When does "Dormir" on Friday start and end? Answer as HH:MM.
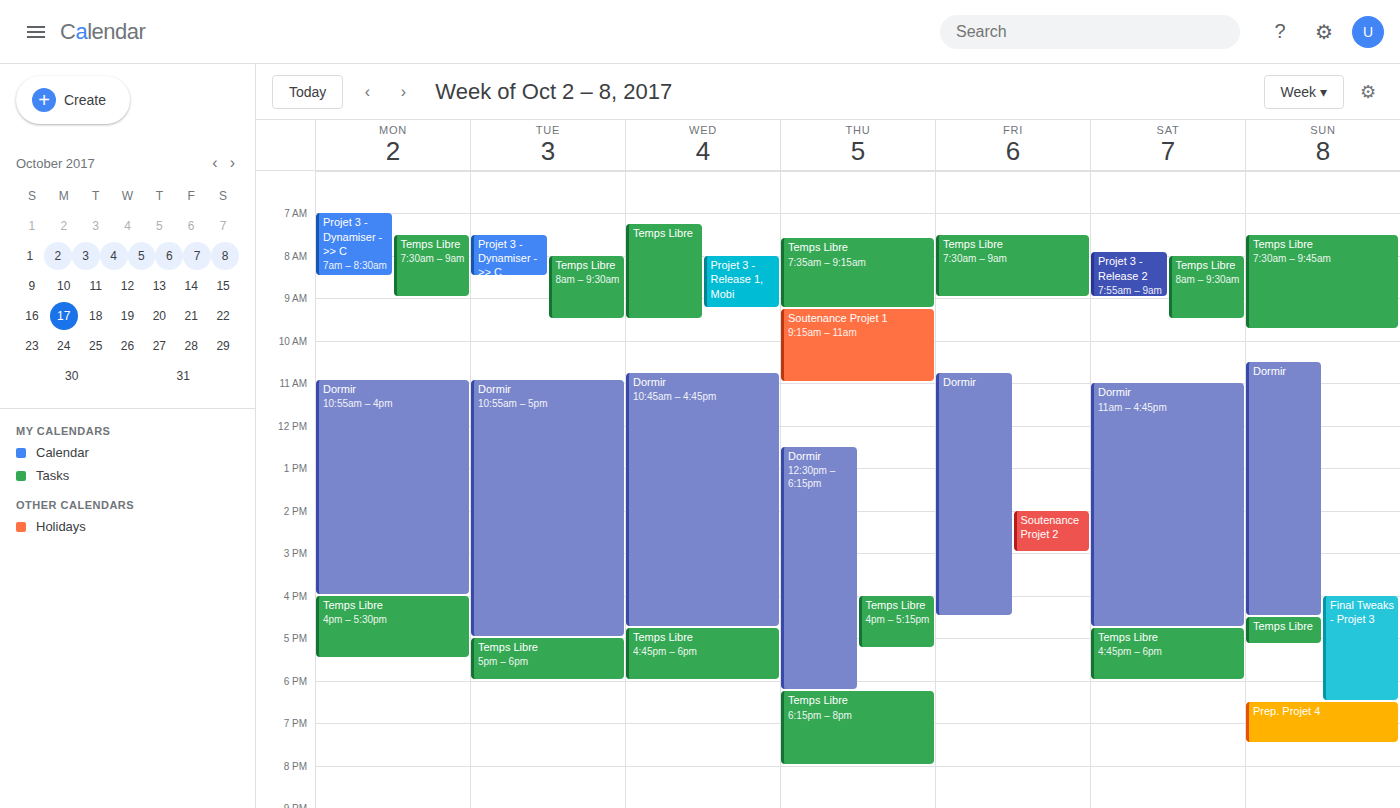
10:45 to 16:30